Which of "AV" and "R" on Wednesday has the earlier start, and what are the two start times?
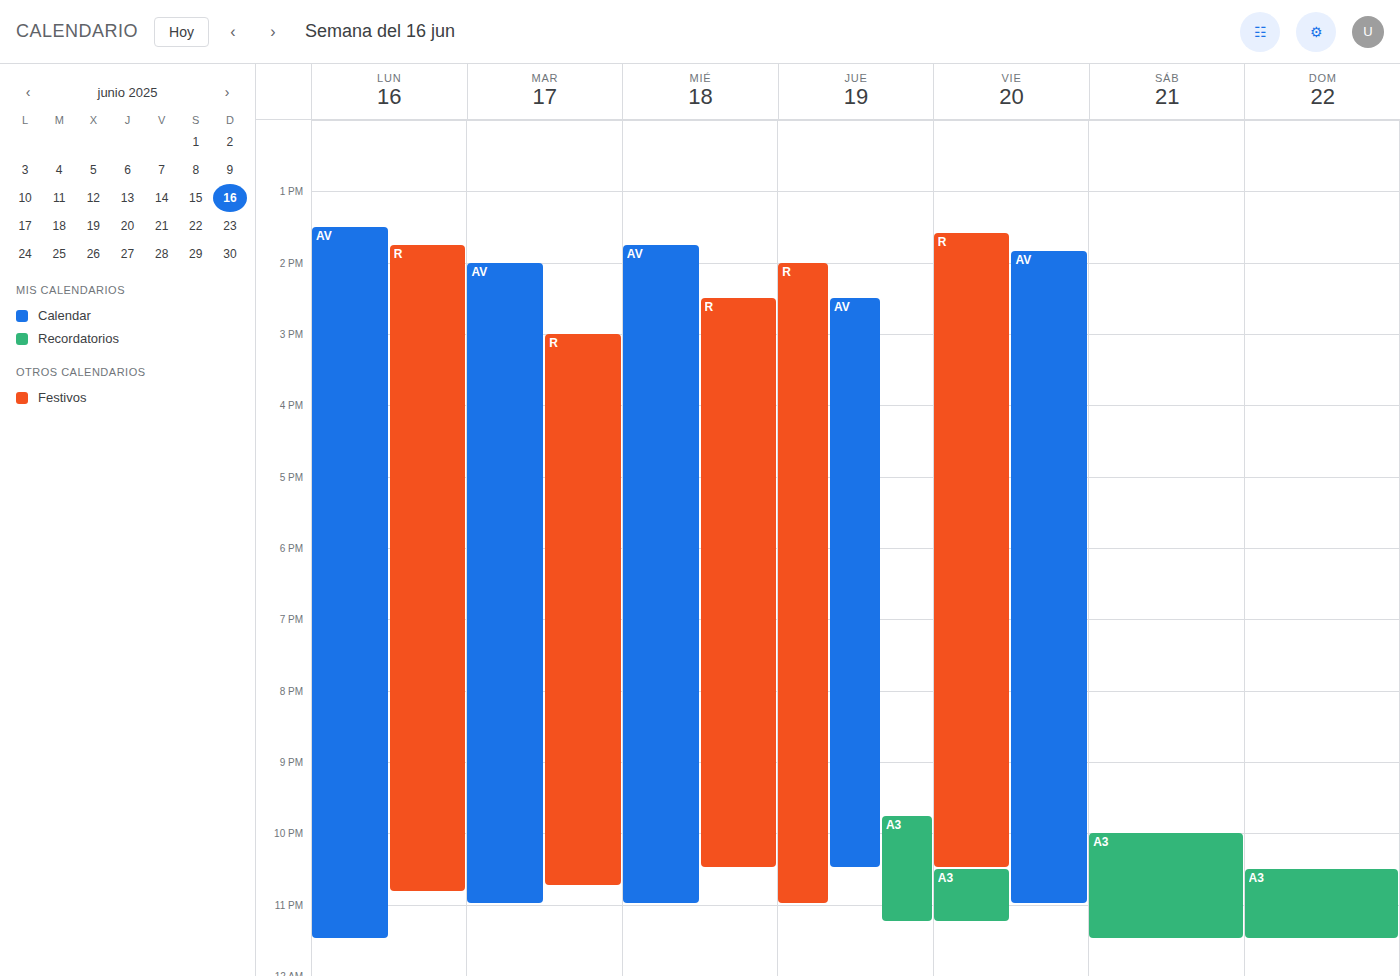
"AV" 1:45 PM; "R" 2:30 PM.